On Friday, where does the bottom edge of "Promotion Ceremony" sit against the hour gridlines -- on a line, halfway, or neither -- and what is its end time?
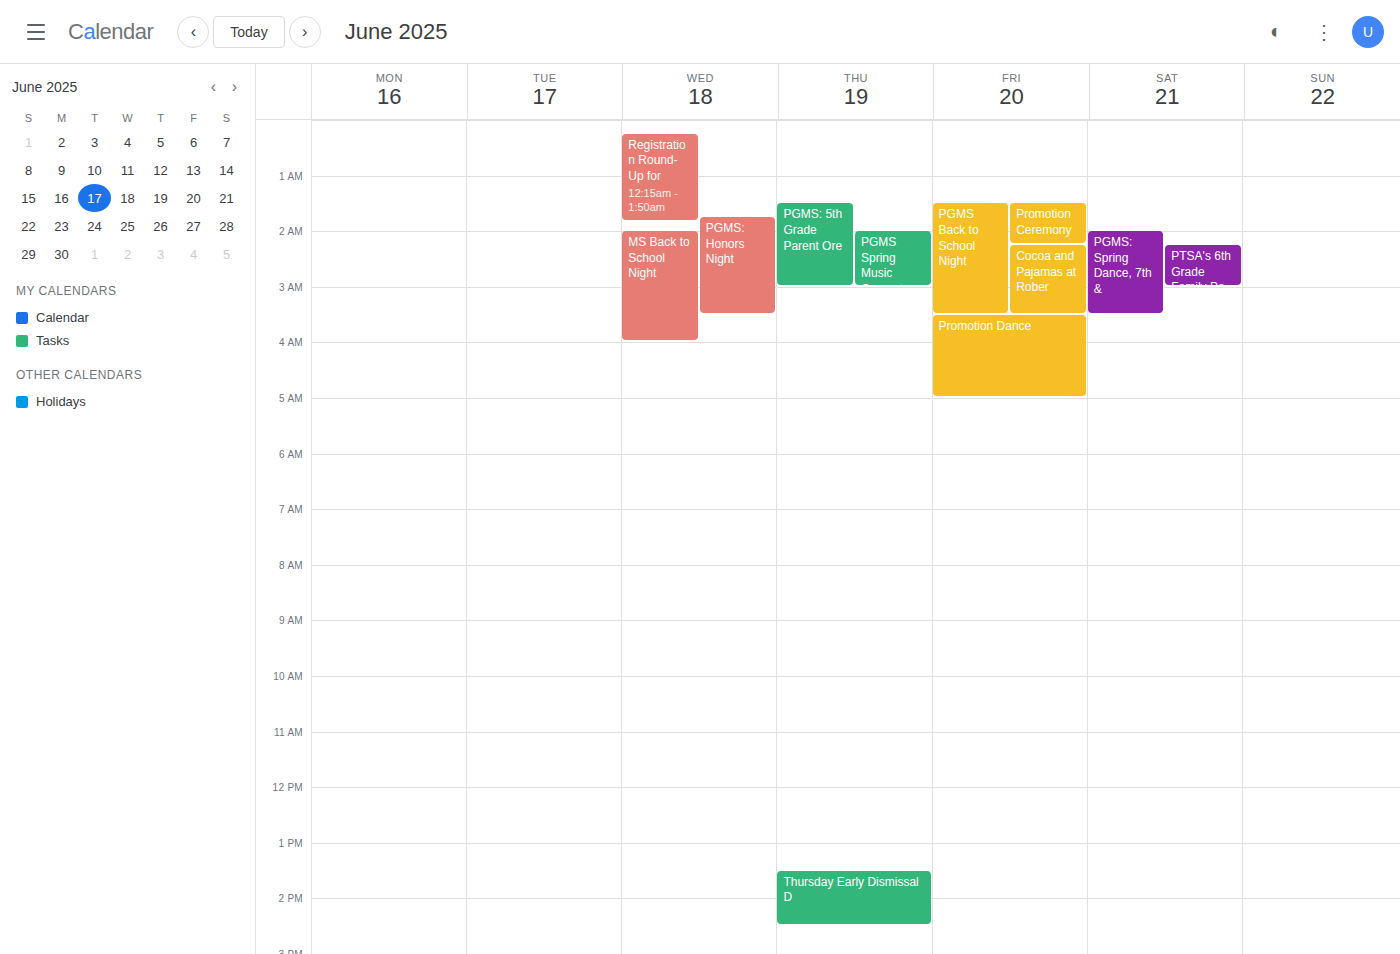
2:15 AM -- neither: a quarter of the way from the 2 AM line to the 3 AM line.